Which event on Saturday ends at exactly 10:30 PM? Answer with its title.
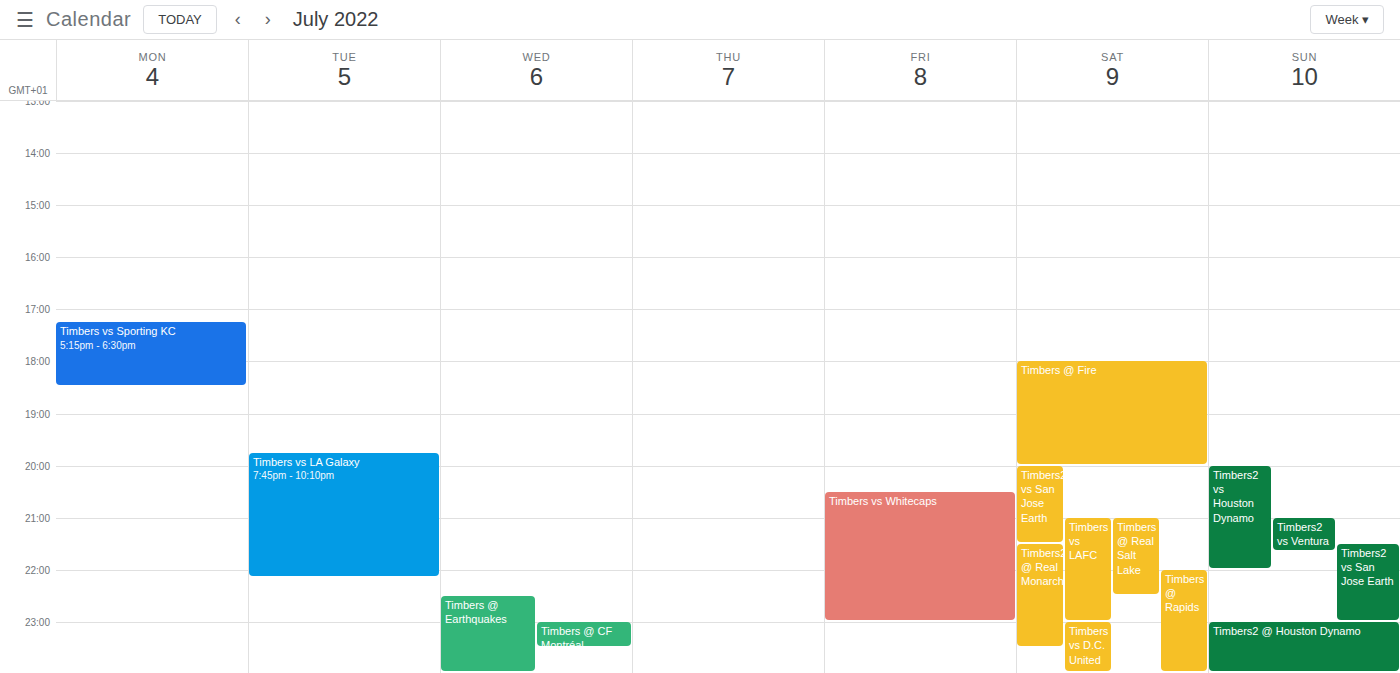
"Timbers @ Real Salt Lake"